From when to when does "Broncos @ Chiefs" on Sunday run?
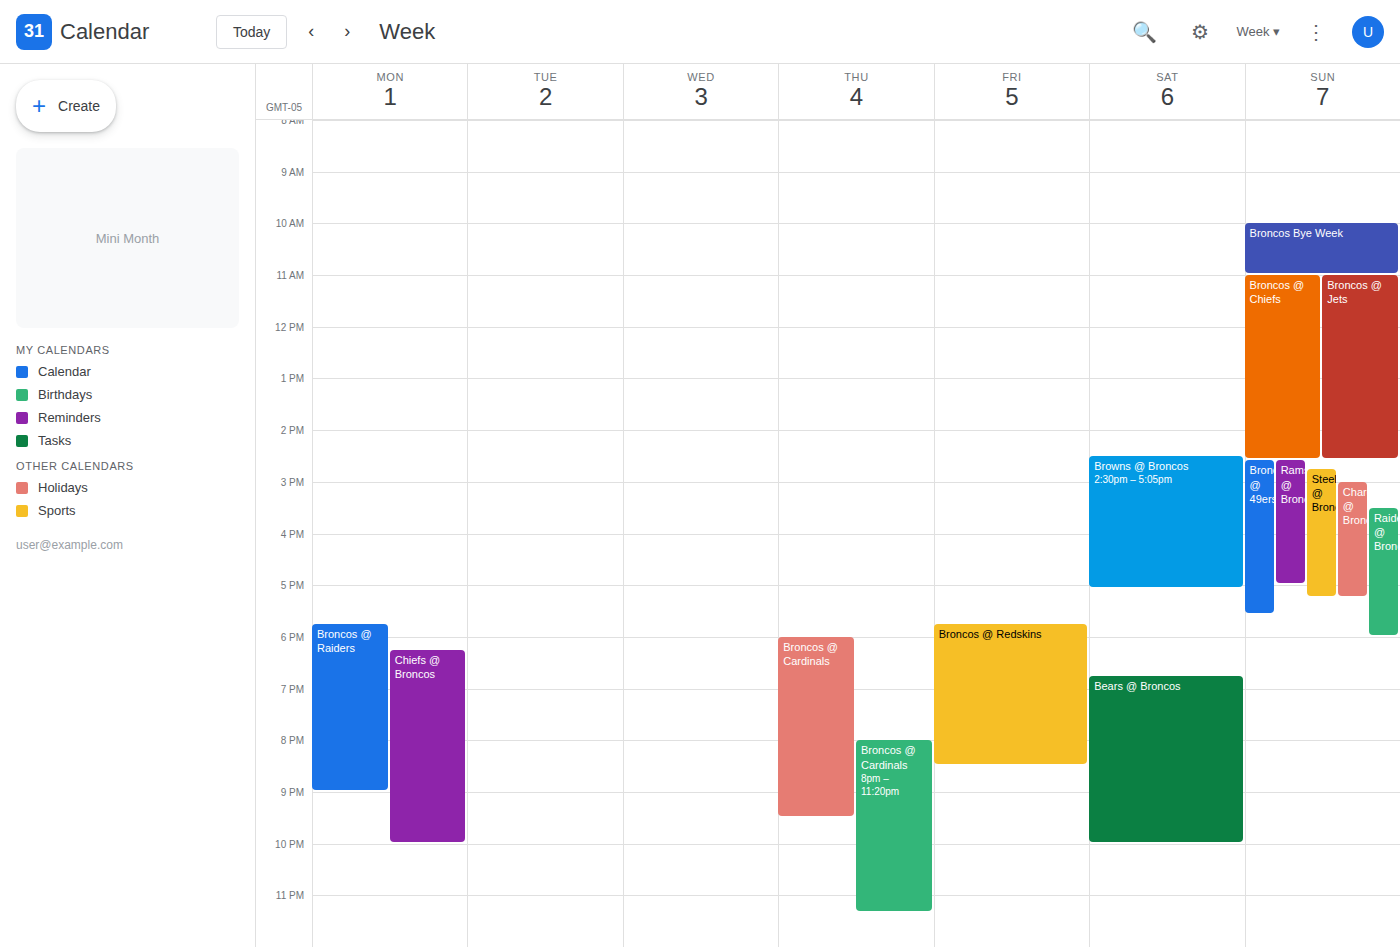
11:00 AM to 2:35 PM